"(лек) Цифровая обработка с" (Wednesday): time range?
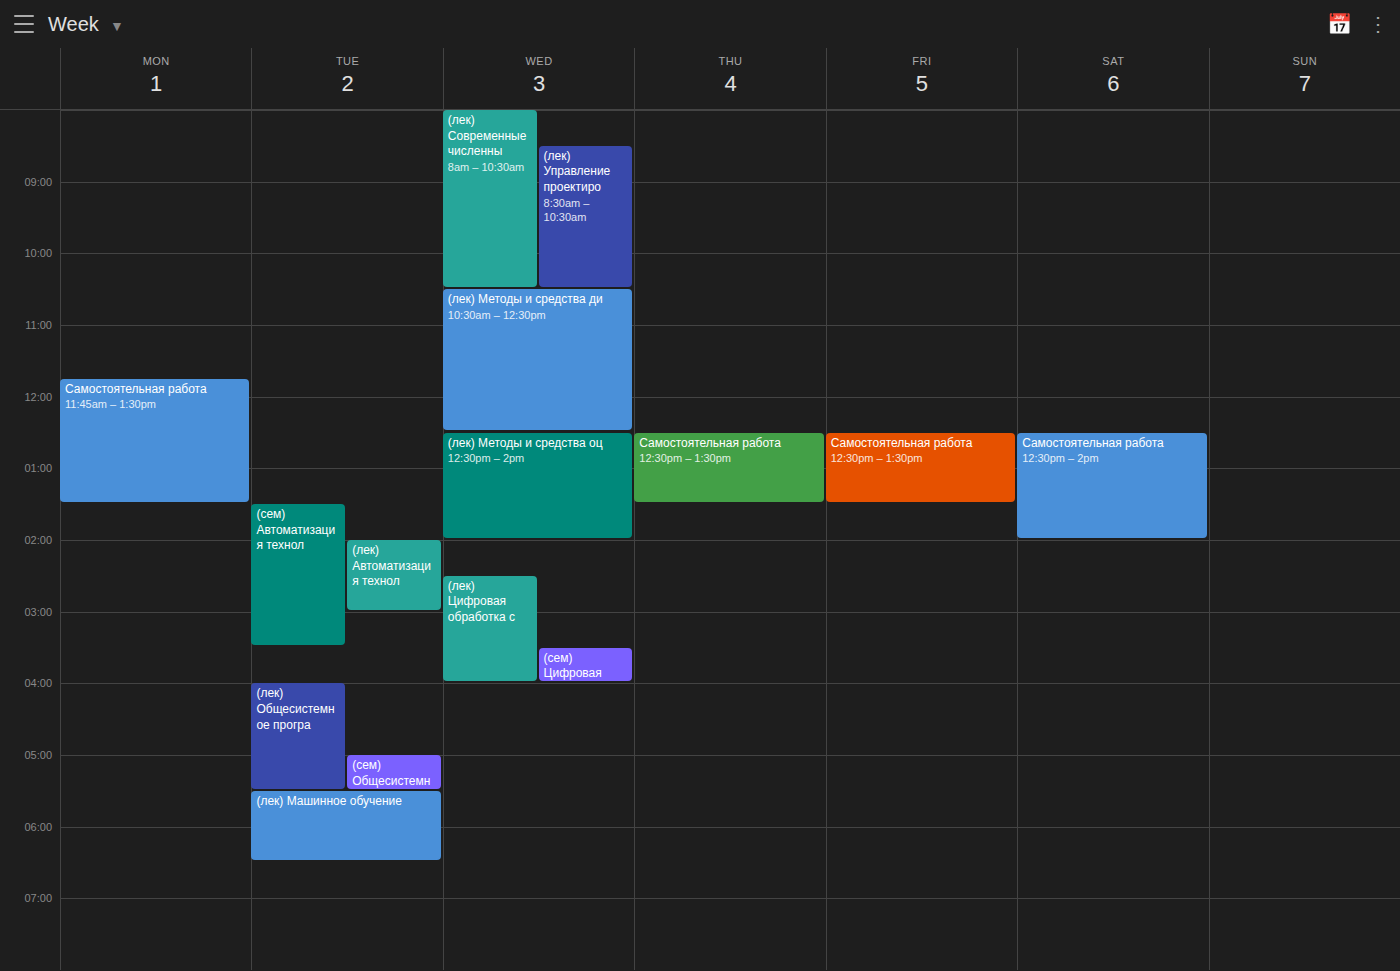
2:30 PM to 4:00 PM